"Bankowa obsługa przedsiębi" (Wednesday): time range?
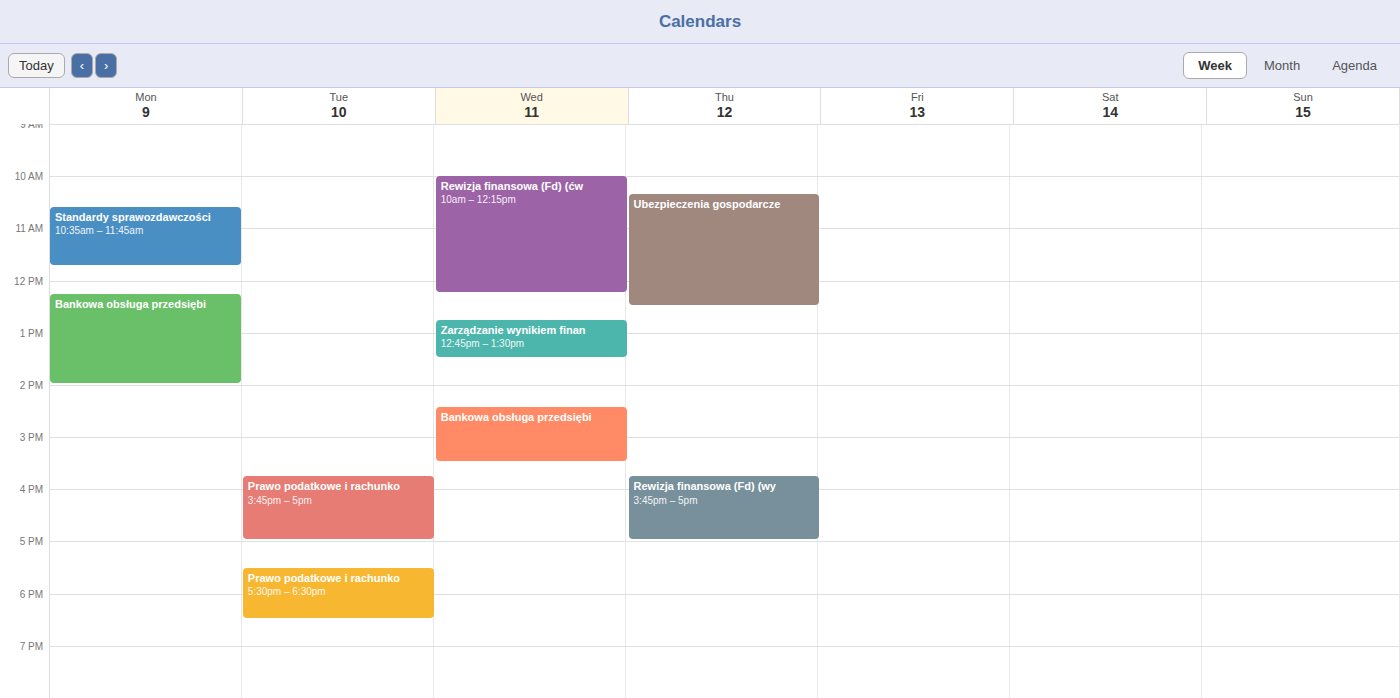
14:25 to 15:30